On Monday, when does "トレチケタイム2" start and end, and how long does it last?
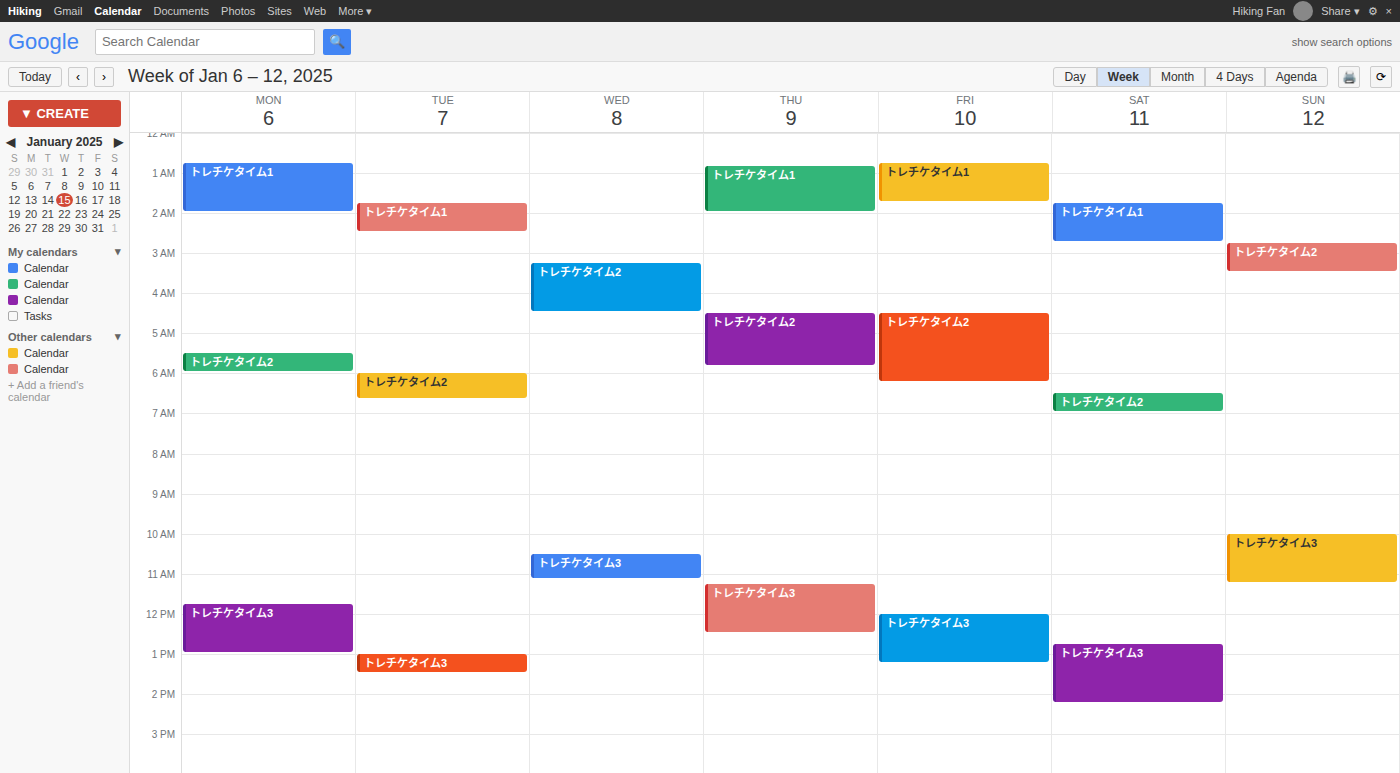
5:30 AM to 6:00 AM, 30 minutes